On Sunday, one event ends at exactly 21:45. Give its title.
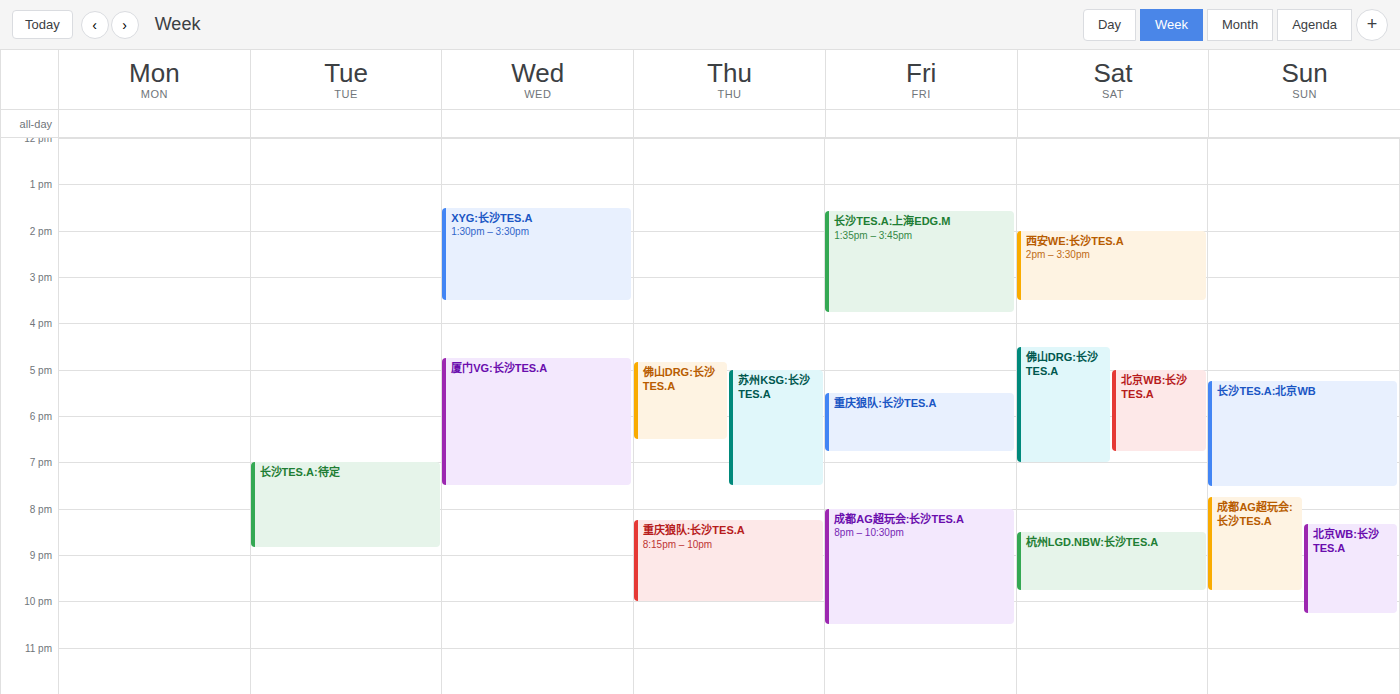
"成都AG超玩会:长沙TES.A"